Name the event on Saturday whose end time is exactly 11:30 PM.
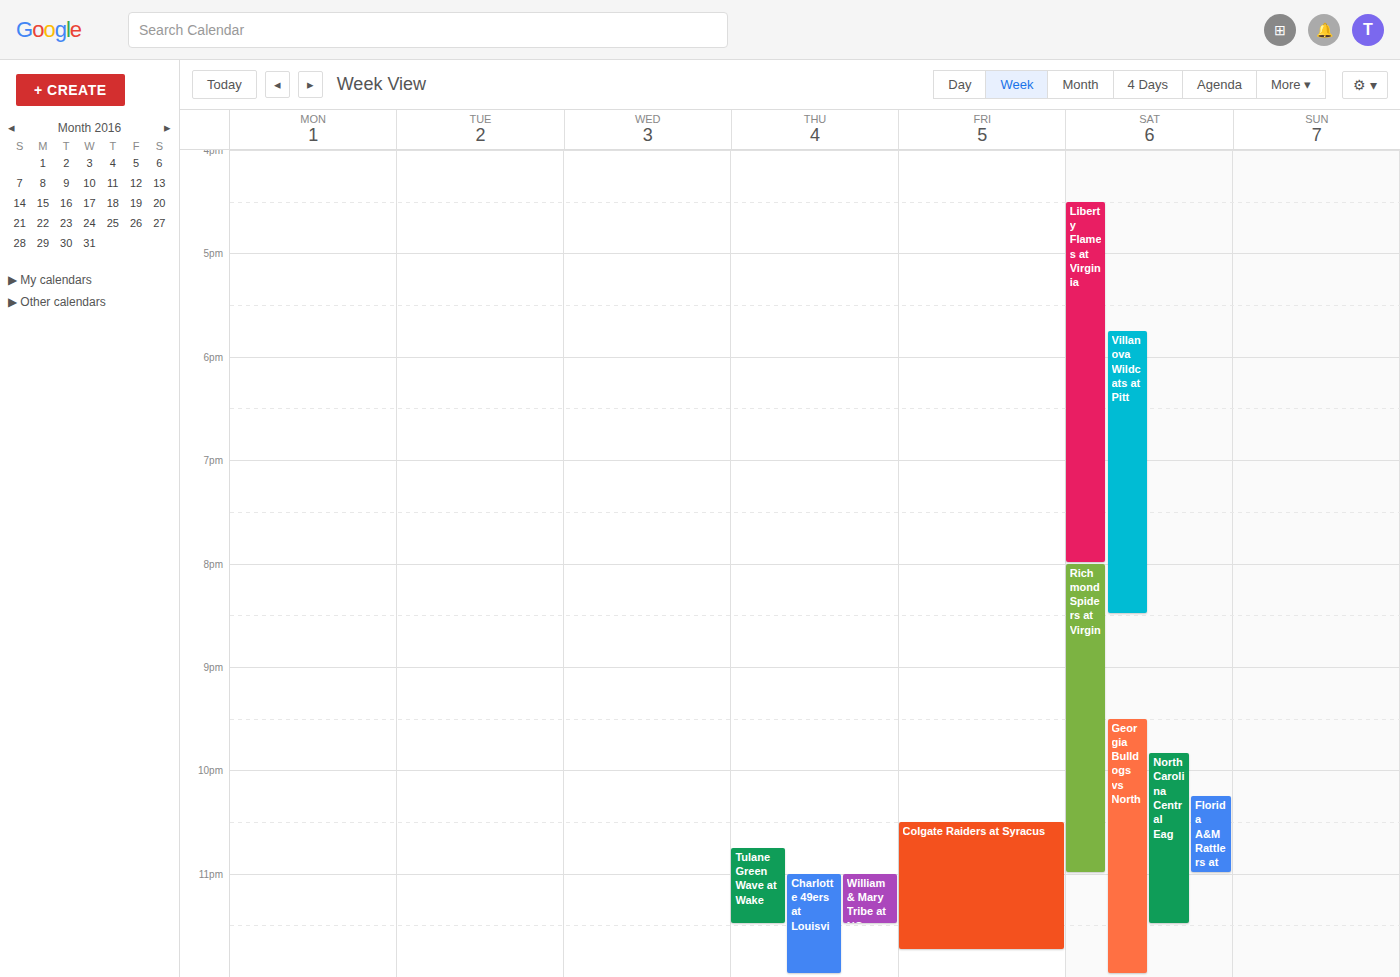
"North Carolina Central Eag"